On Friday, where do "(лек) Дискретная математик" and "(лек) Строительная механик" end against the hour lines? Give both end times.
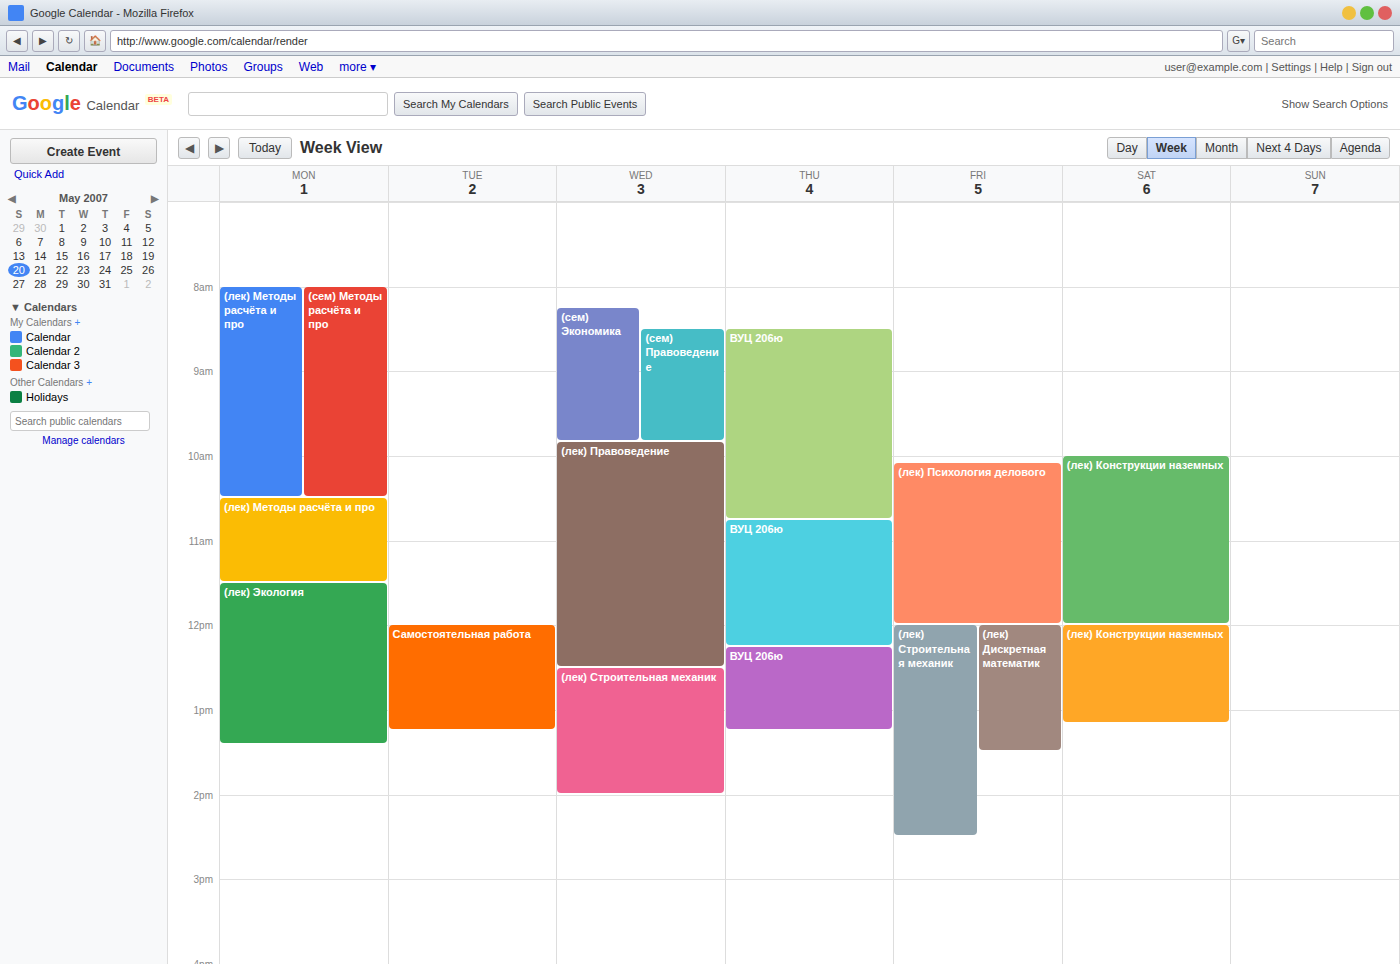
"(лек) Дискретная математик": 1:30 PM, halfway between the 1 PM and 2 PM lines. "(лек) Строительная механик": 2:30 PM, halfway between the 2 PM and 3 PM lines.